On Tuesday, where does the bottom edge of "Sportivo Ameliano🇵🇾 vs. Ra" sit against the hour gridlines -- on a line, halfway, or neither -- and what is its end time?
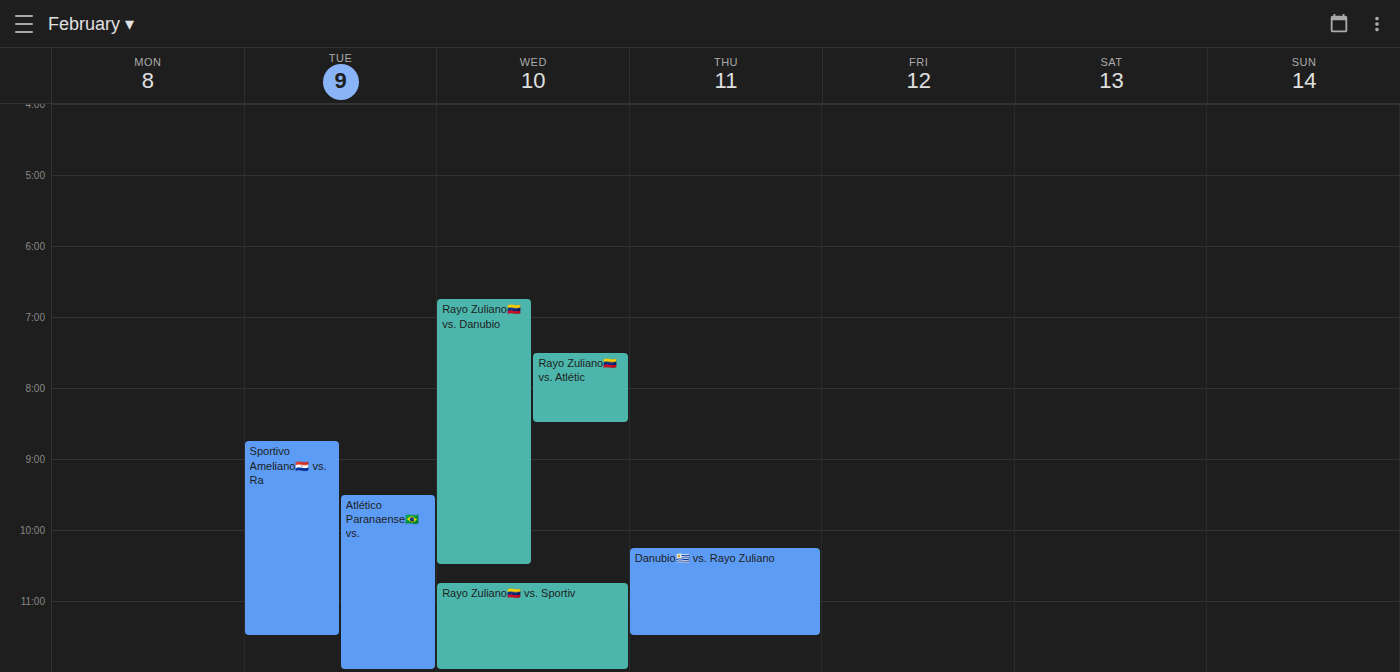
11:30 PM -- halfway between the 11 PM and 12 AM lines.